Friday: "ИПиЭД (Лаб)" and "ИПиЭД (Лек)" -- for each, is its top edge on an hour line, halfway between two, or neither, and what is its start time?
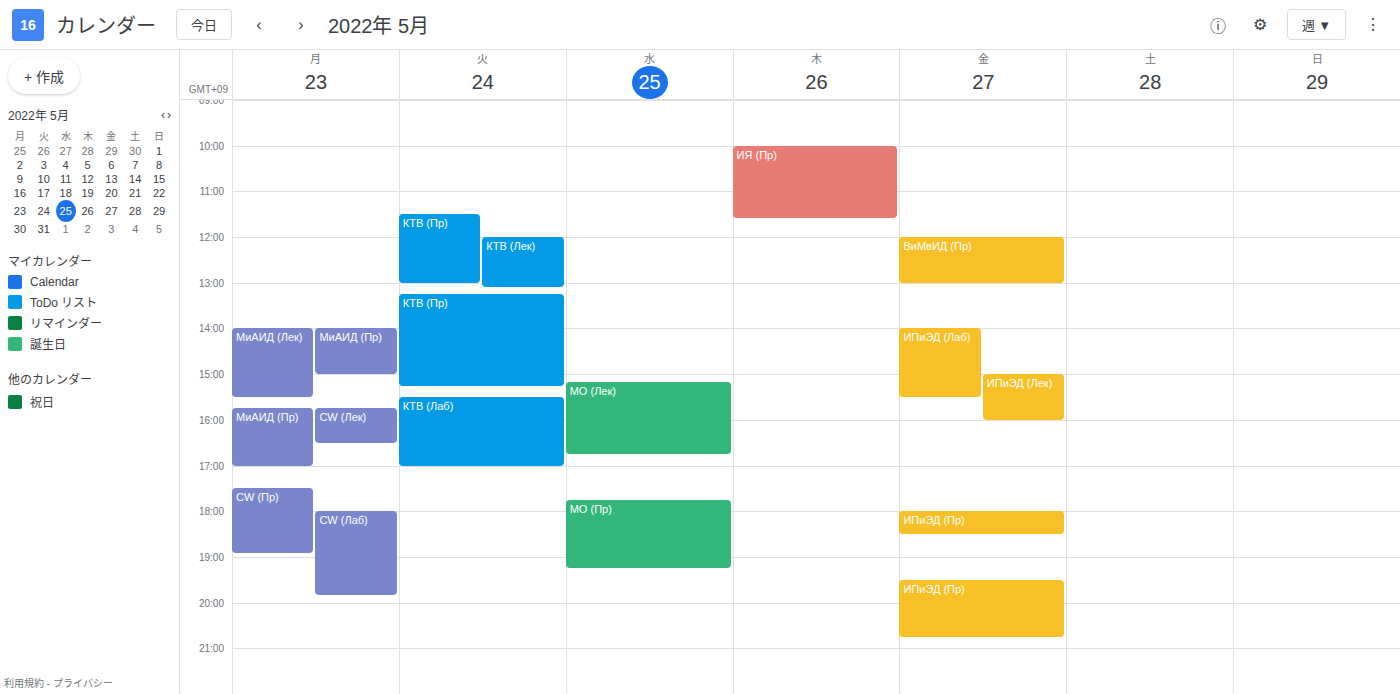
"ИПиЭД (Лаб)": 2:00 PM, exactly on the 2 PM line. "ИПиЭД (Лек)": 3:00 PM, exactly on the 3 PM line.